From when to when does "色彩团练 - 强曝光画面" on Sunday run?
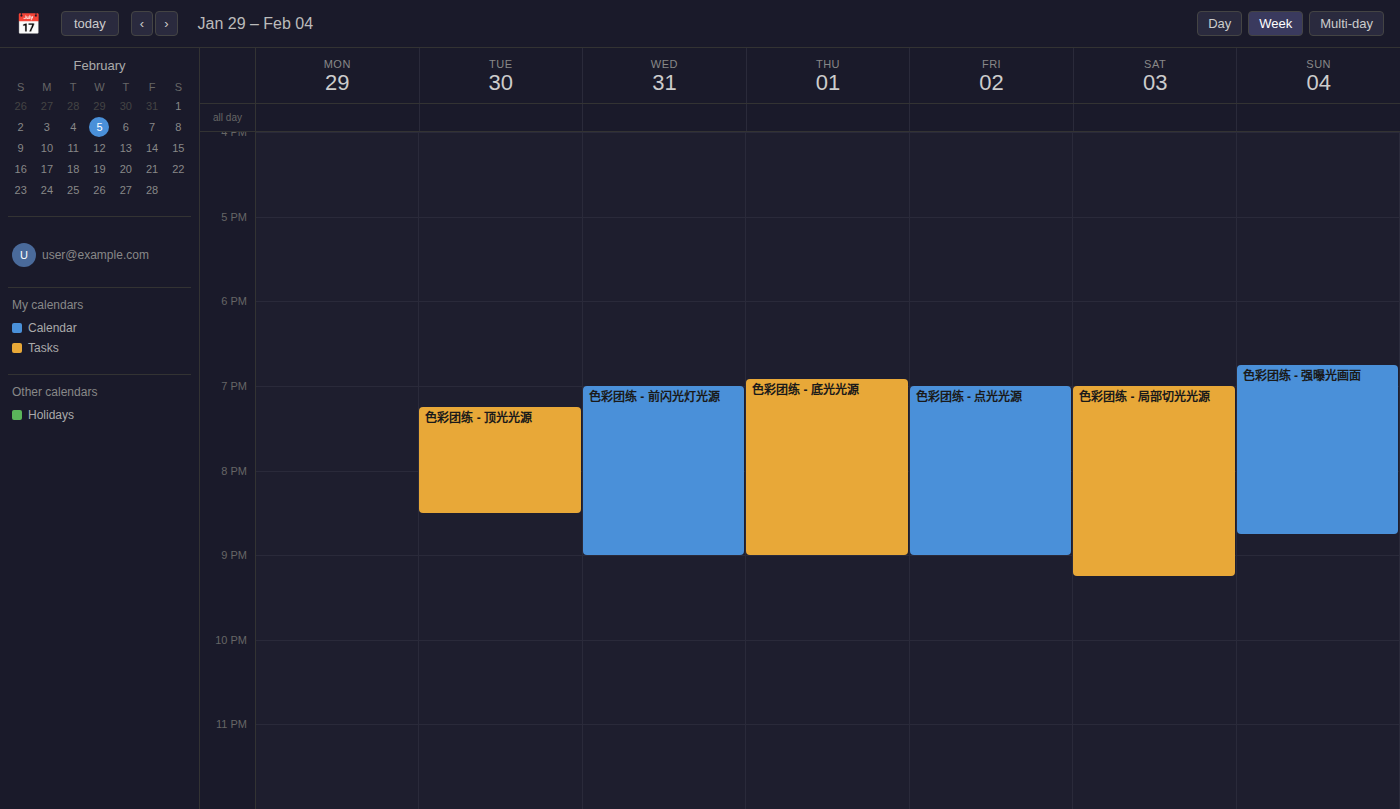
18:45 to 20:45